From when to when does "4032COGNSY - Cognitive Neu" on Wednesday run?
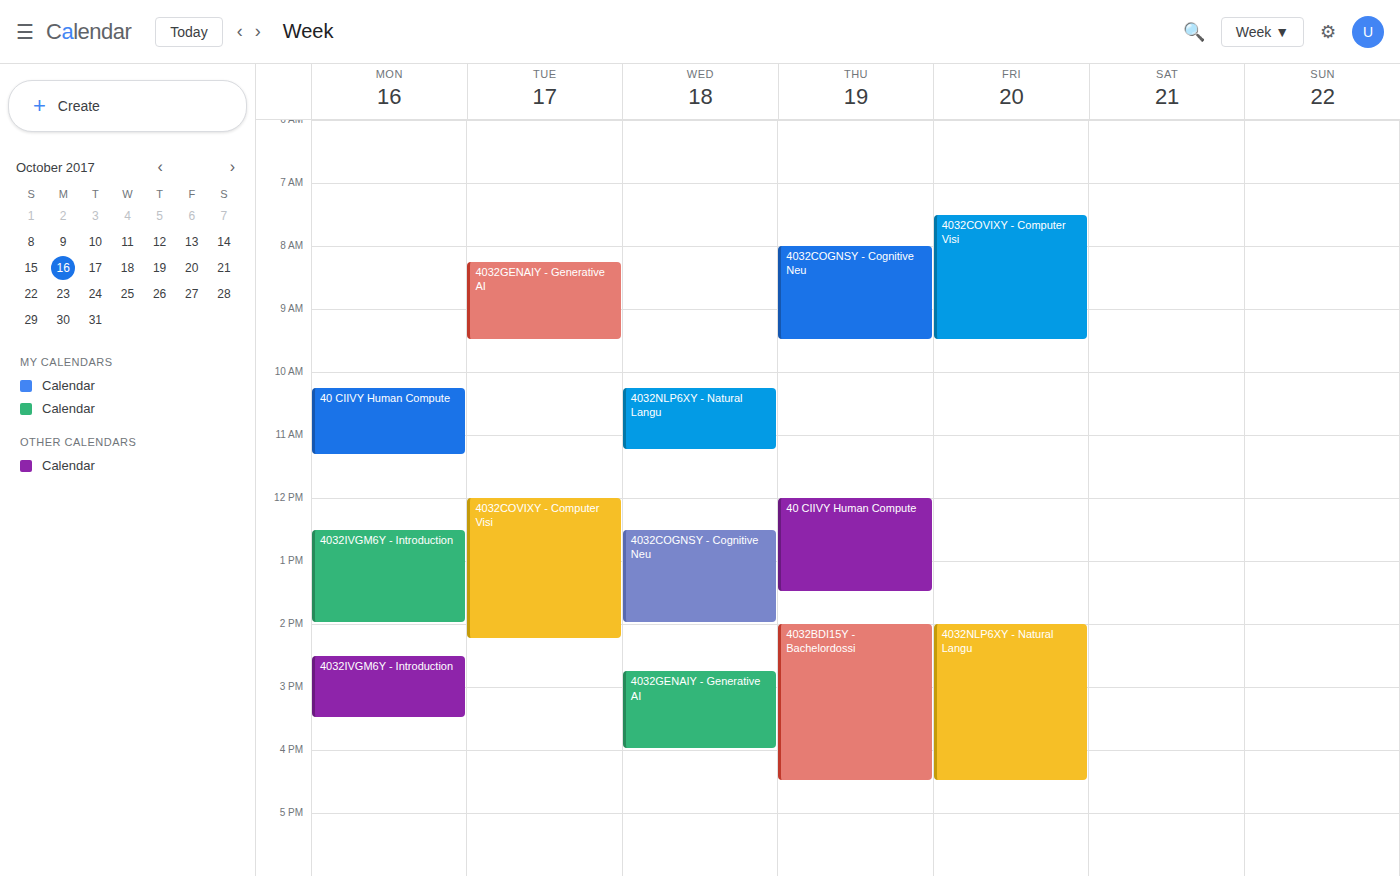
12:30 PM to 2:00 PM